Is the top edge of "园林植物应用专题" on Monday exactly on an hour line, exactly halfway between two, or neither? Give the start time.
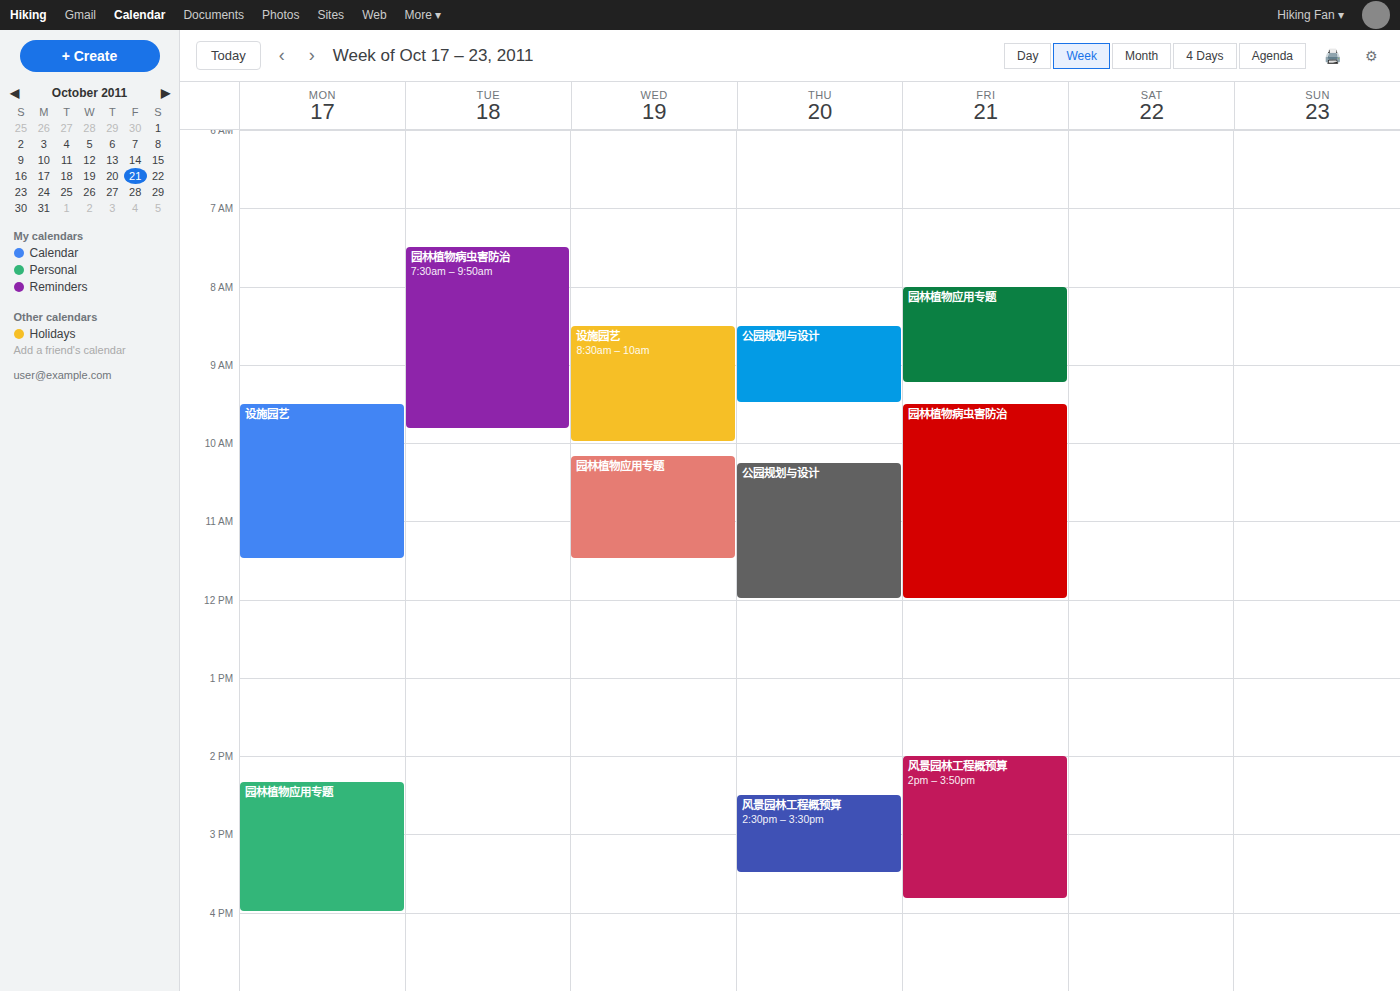
2:20 PM -- neither: 20 minutes below the 2 PM line and 40 minutes above the 3 PM line.